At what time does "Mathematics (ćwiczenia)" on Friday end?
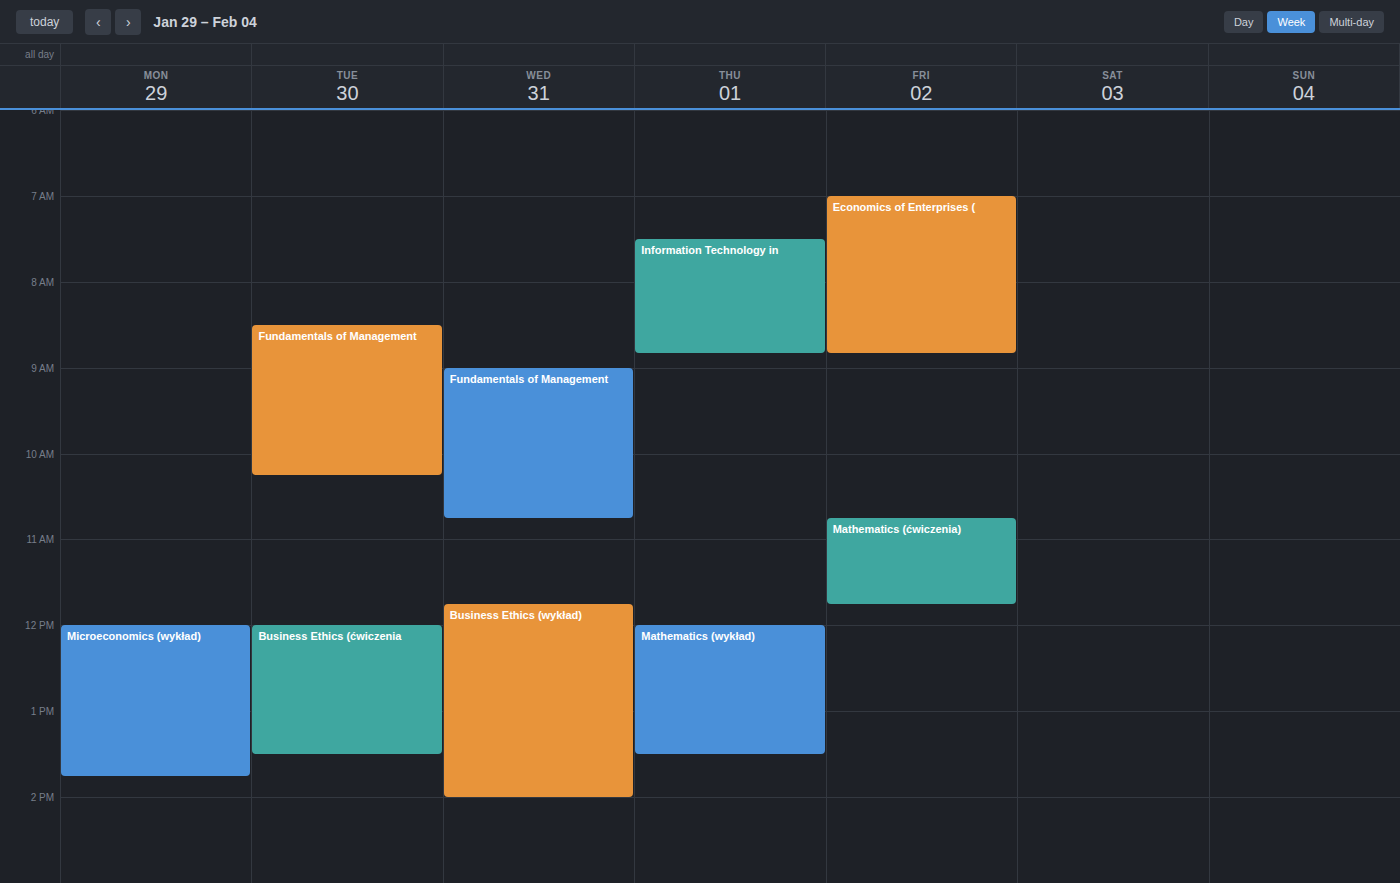
11:45 AM